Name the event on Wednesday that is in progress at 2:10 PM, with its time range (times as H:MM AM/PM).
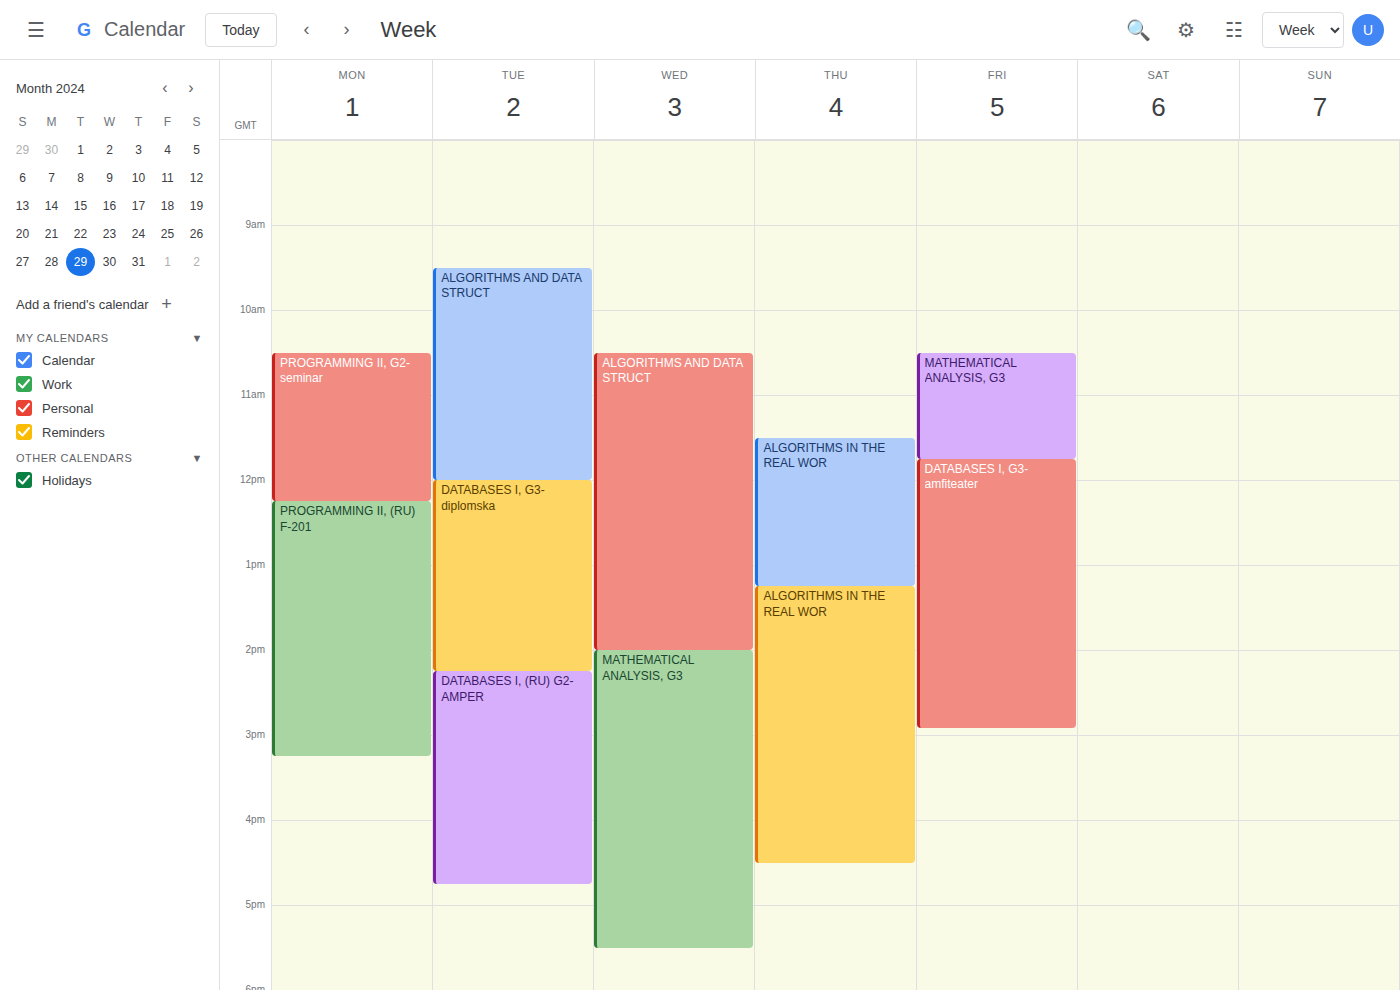
"MATHEMATICAL ANALYSIS, G3", 2:00 PM to 5:30 PM